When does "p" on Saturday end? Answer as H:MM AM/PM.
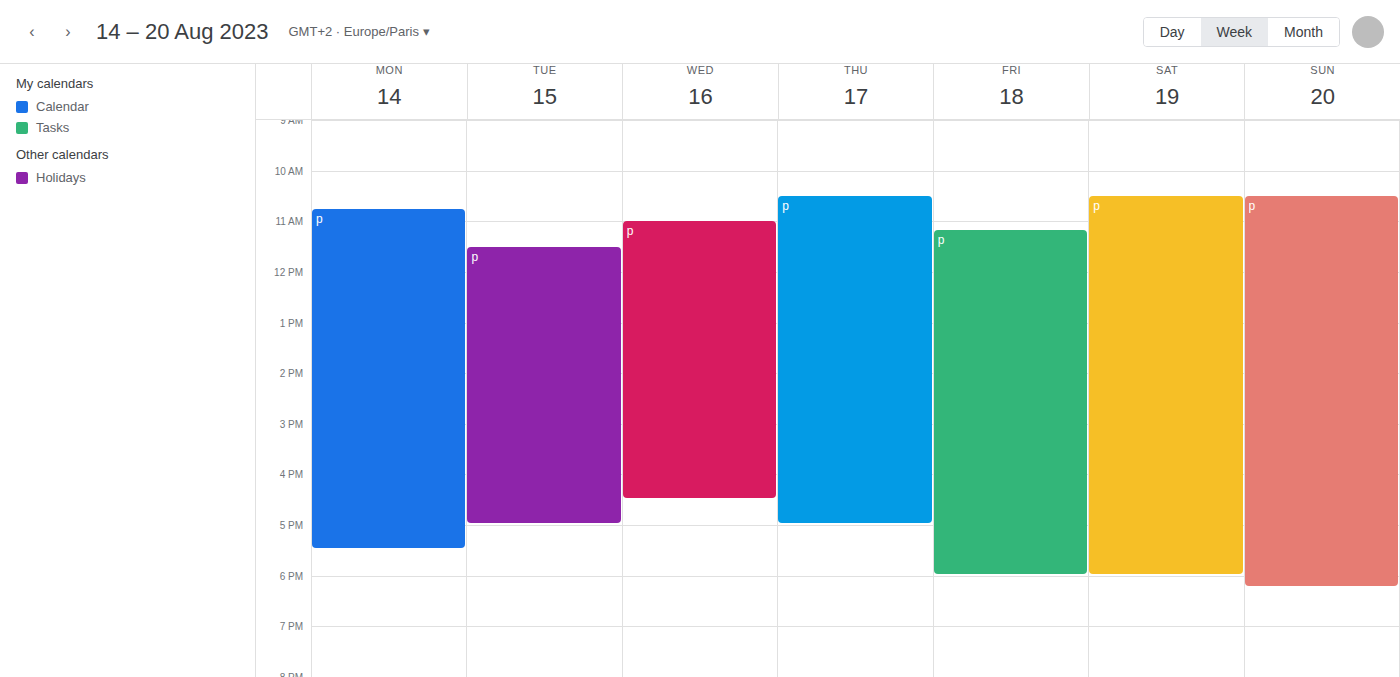
6:00 PM